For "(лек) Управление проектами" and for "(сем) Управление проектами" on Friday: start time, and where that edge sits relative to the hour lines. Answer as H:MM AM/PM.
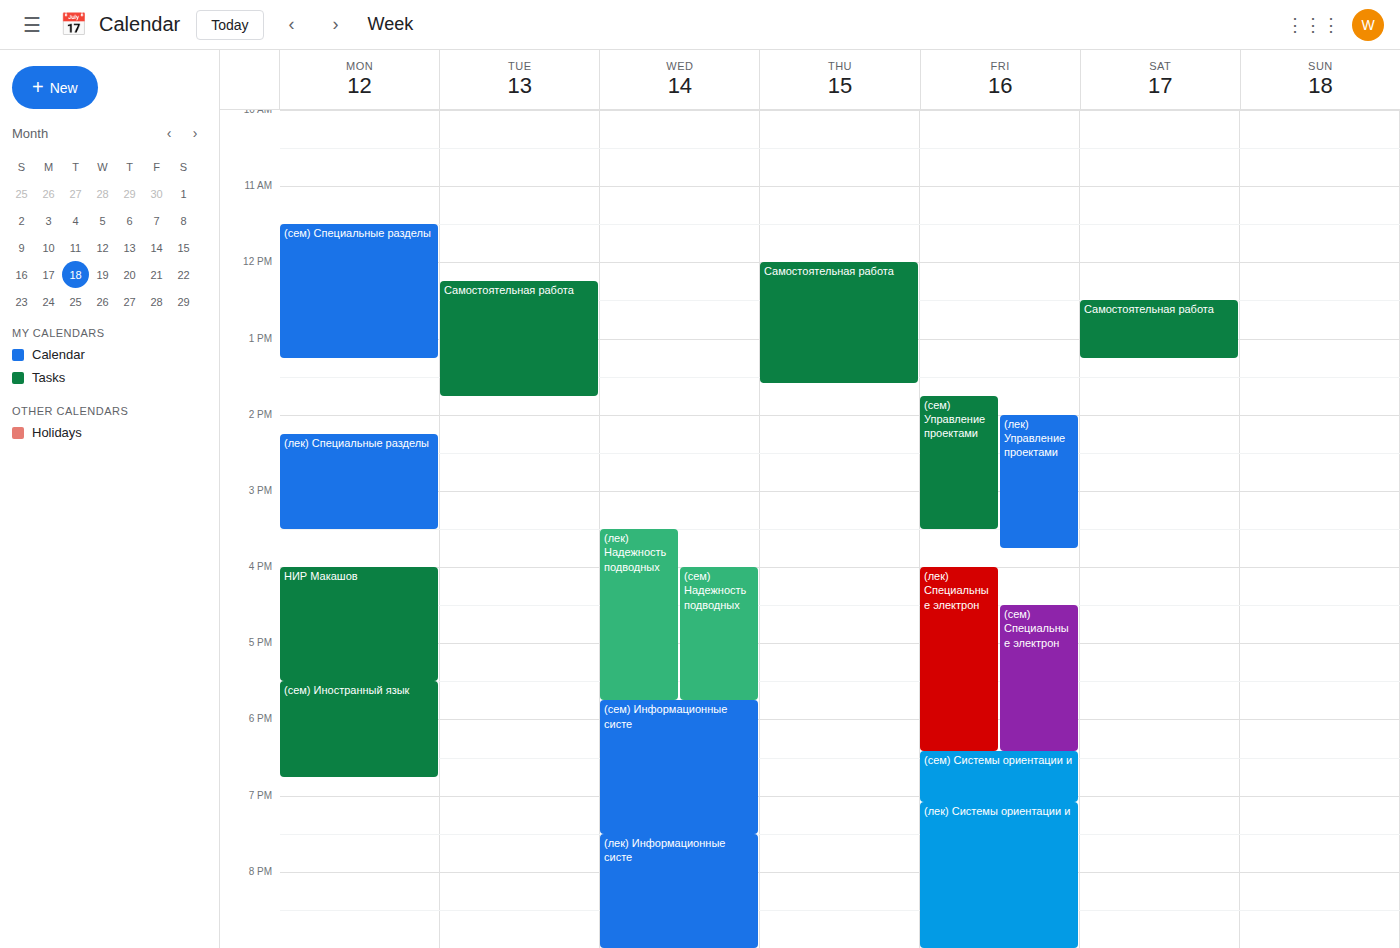
"(лек) Управление проектами": 2:00 PM, exactly on the 2 PM line. "(сем) Управление проектами": 1:45 PM, neither: three quarters of the way from the 1 PM line to the 2 PM line.